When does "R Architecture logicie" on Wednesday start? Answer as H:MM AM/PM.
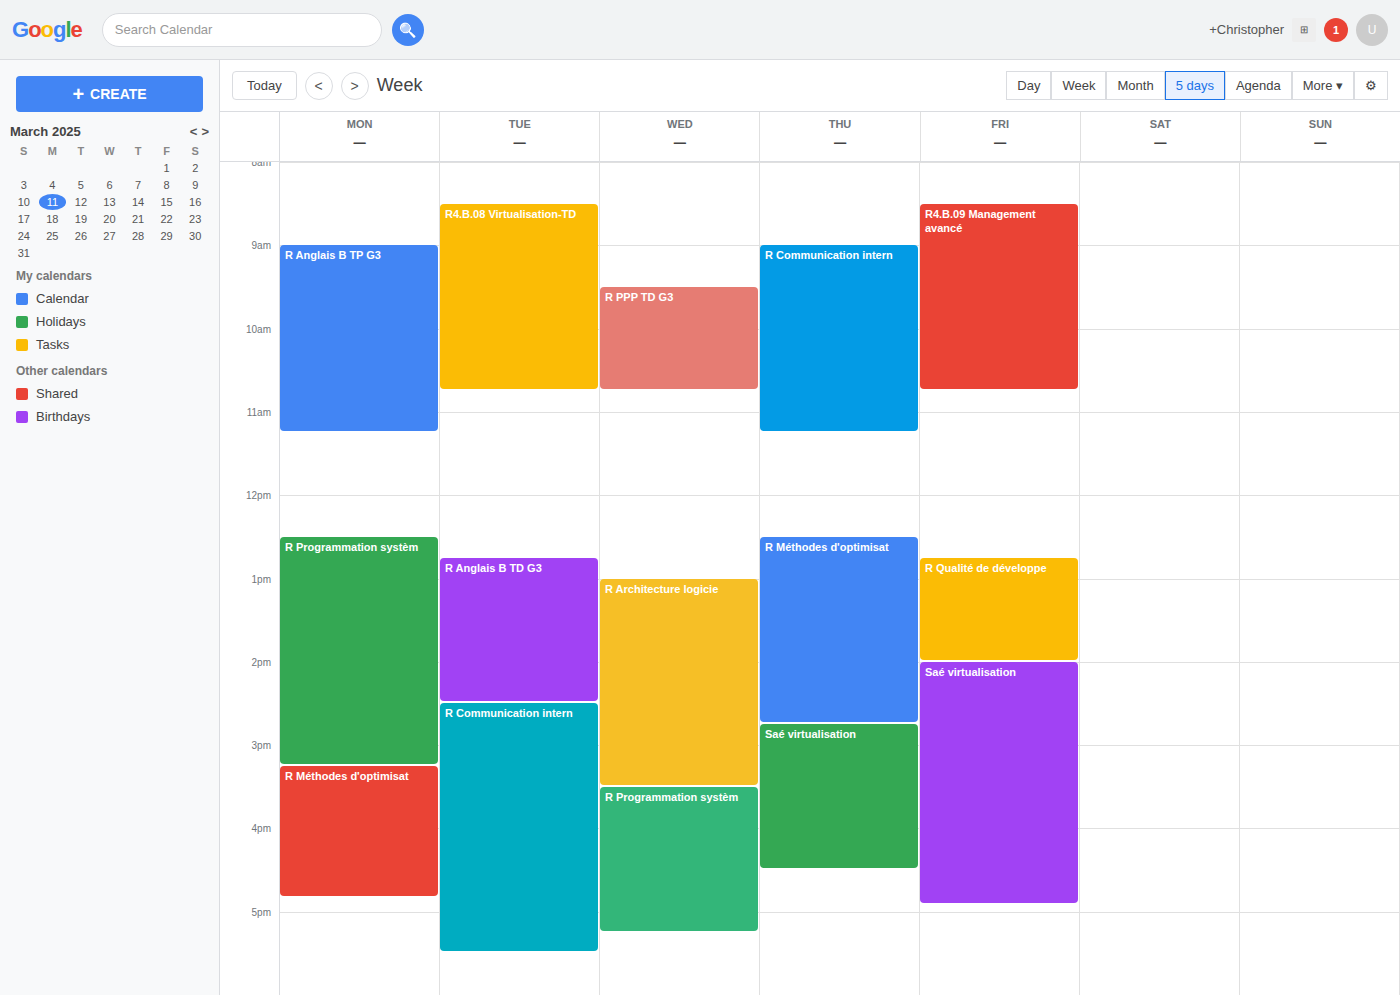
1:00 PM